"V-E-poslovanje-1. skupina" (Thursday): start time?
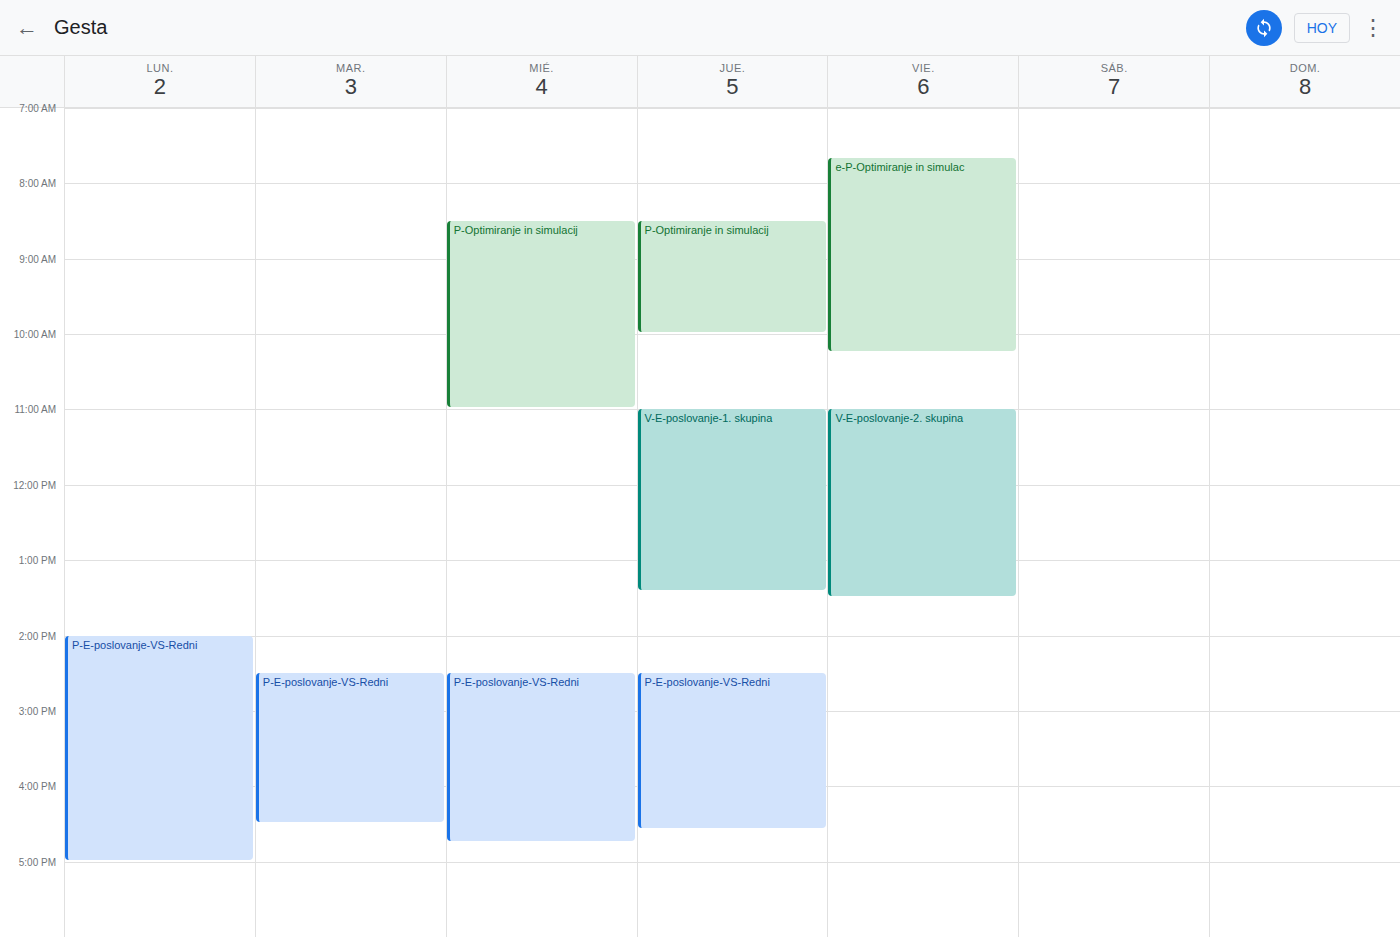
11:00 AM